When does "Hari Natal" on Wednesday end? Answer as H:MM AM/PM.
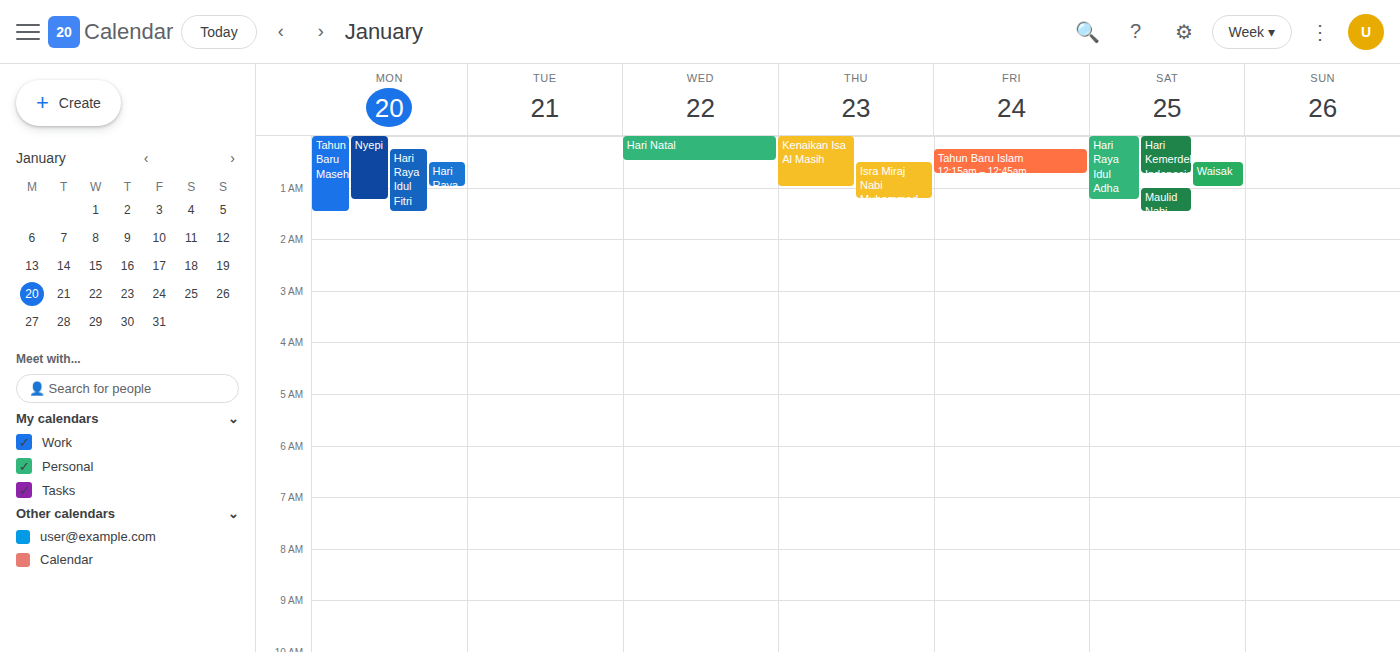
12:30 AM